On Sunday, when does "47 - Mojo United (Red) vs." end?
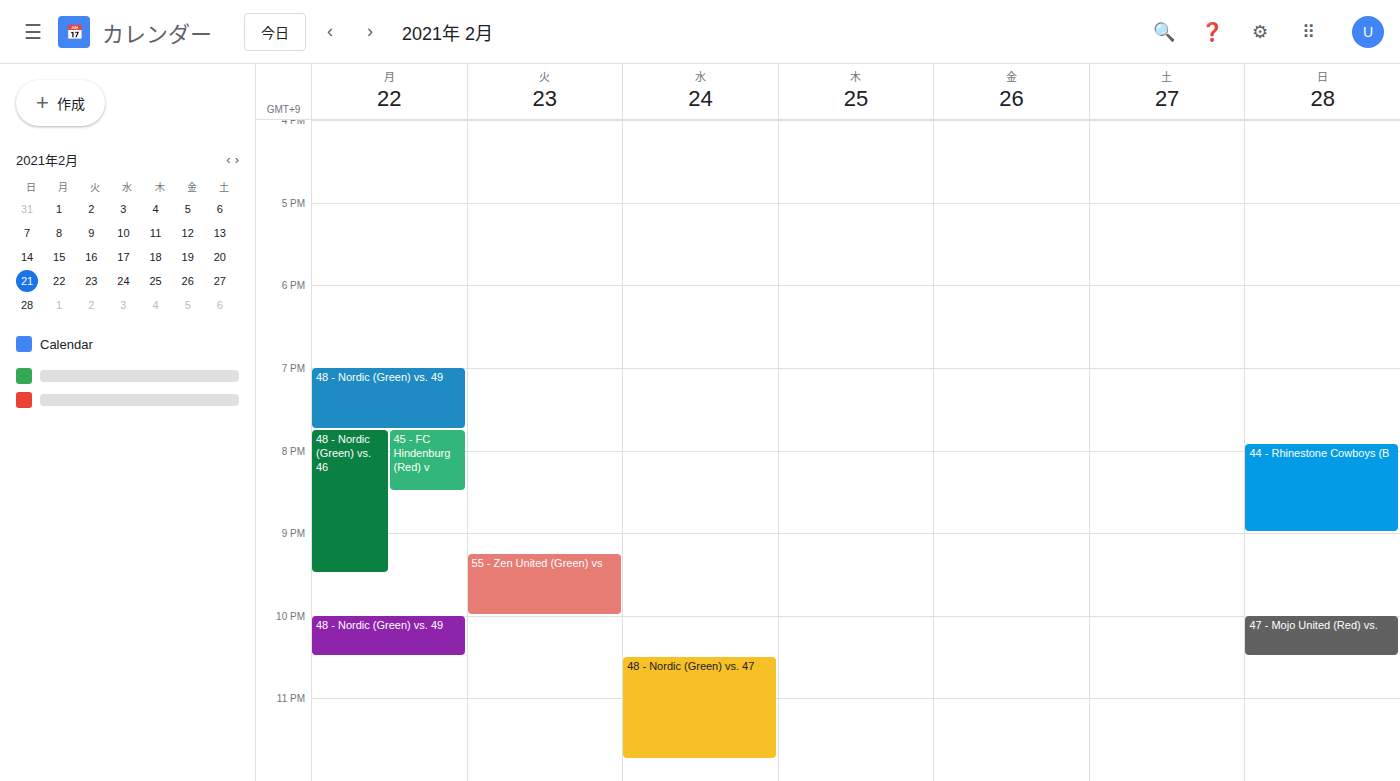
10:30 PM